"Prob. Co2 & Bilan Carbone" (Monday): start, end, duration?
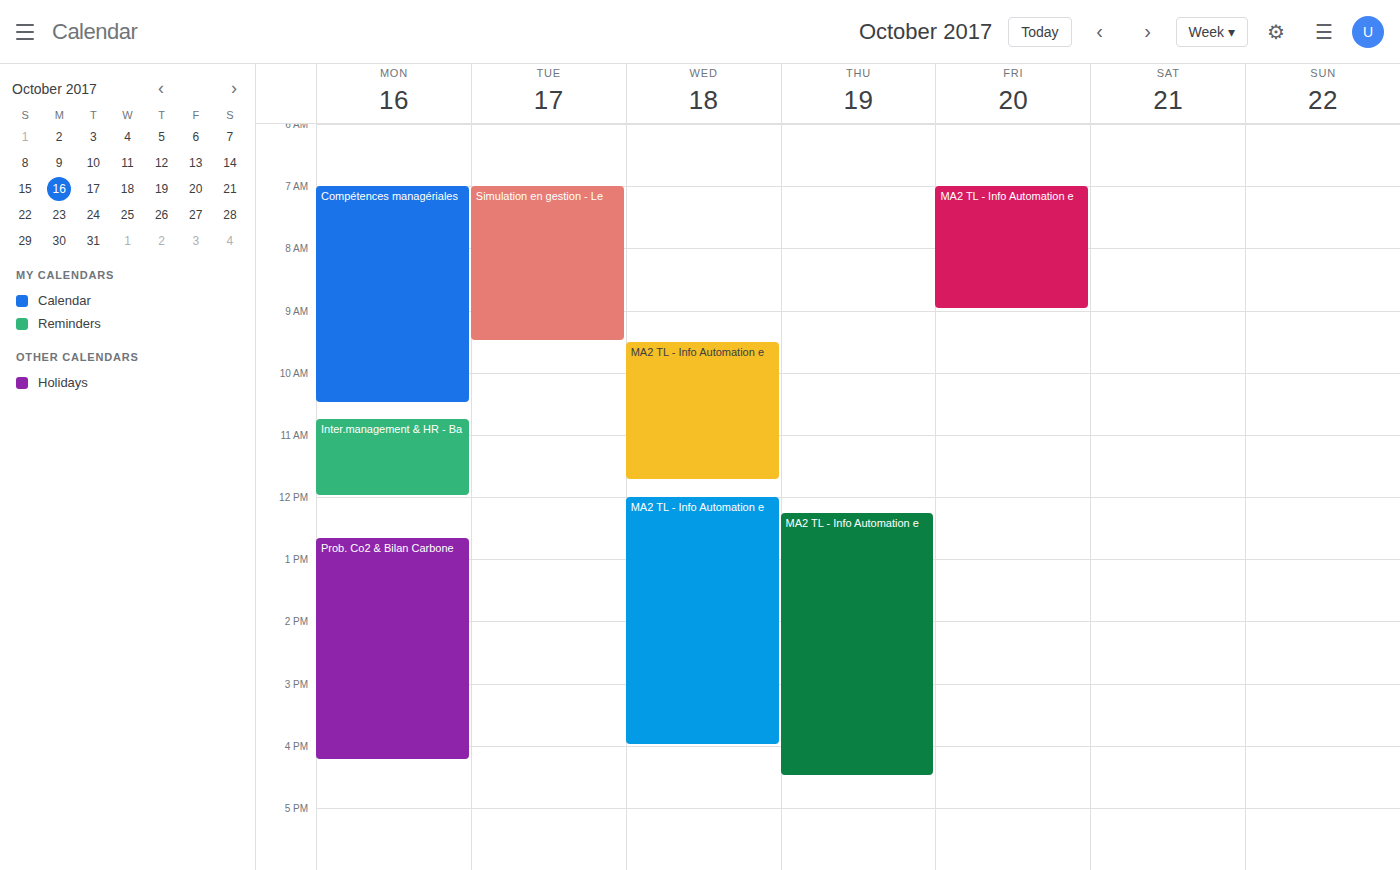
12:40 to 16:15, 3 hours 35 minutes